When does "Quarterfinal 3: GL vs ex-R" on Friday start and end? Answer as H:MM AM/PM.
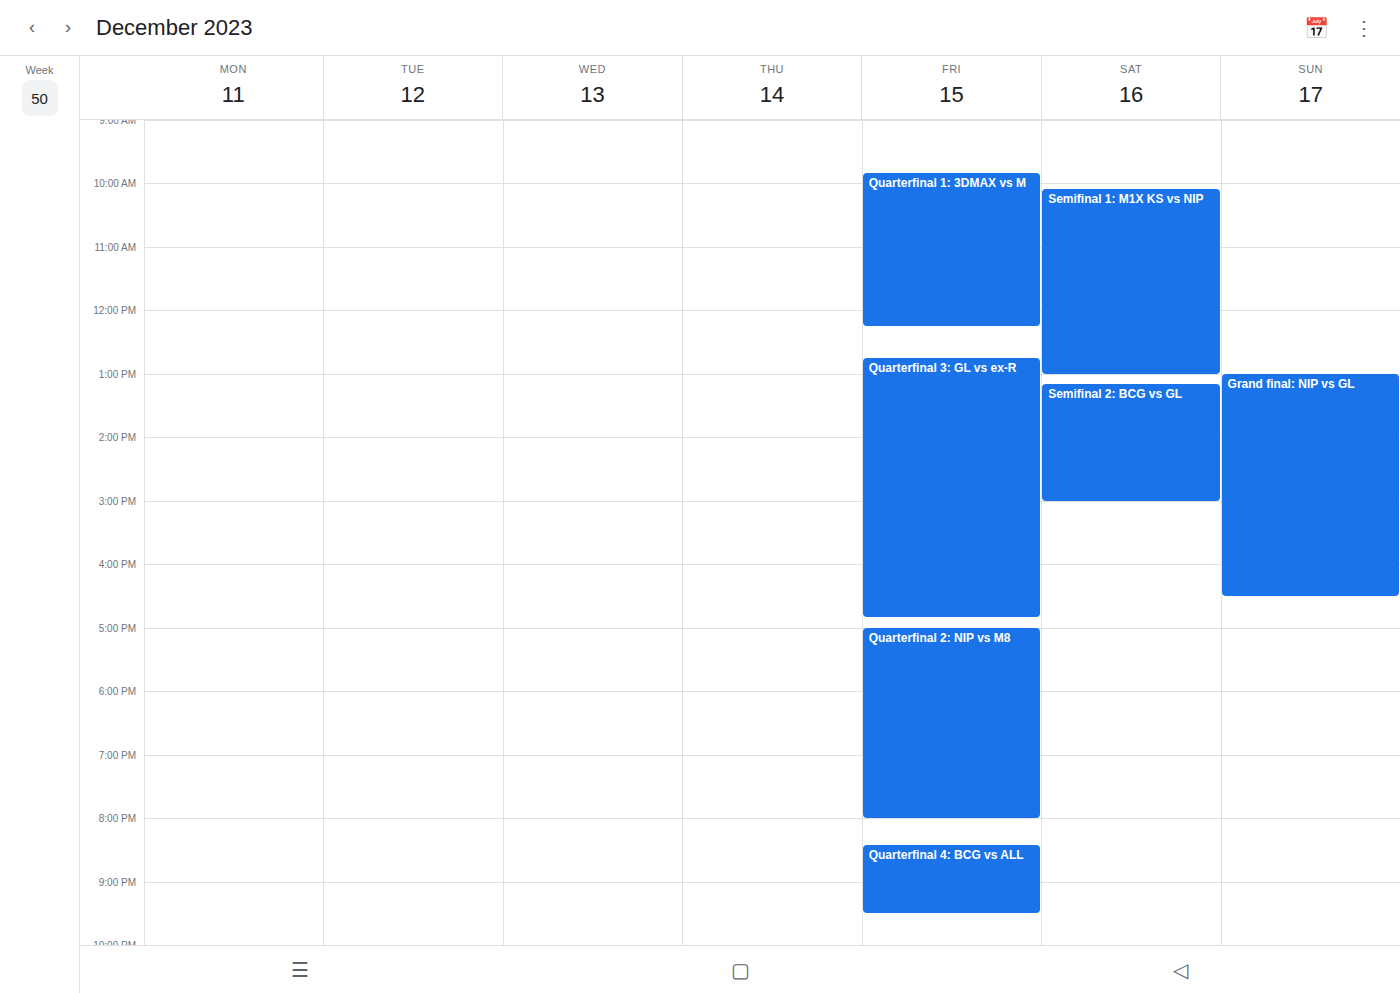
12:45 PM to 4:50 PM